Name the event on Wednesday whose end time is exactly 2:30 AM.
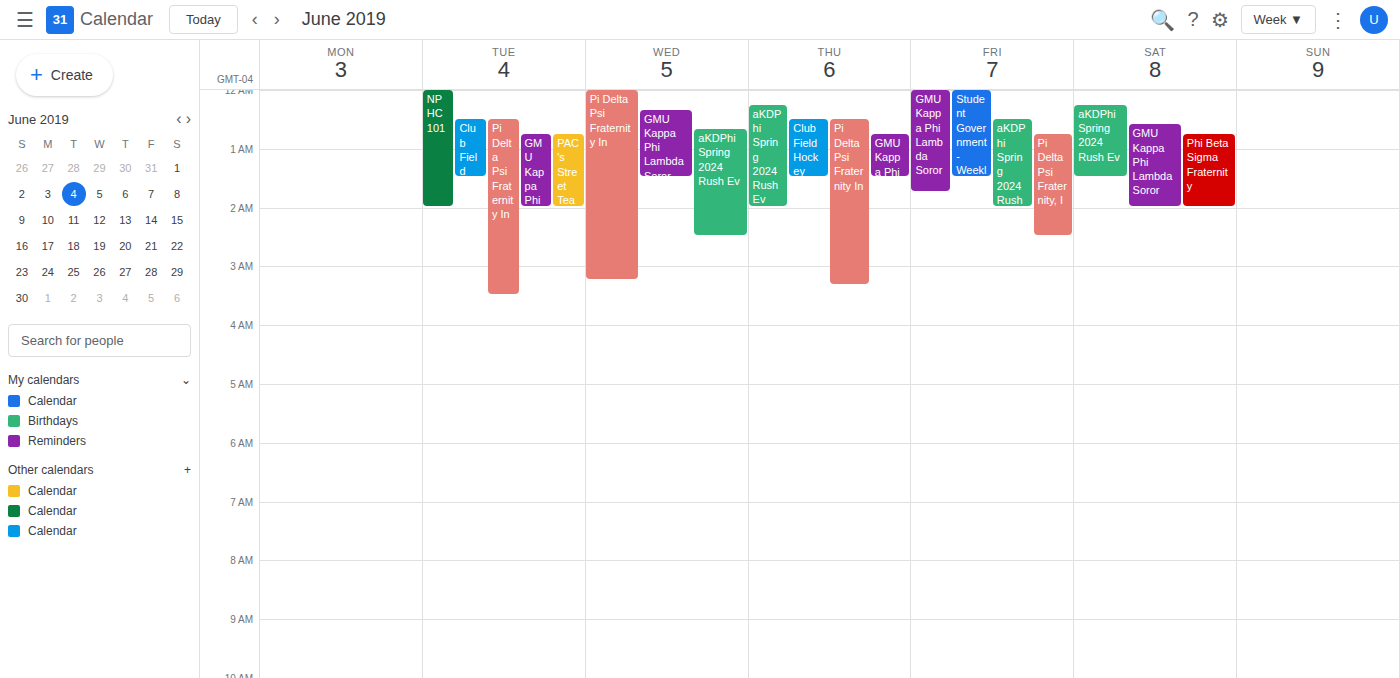
"aKDPhi Spring 2024 Rush Ev"